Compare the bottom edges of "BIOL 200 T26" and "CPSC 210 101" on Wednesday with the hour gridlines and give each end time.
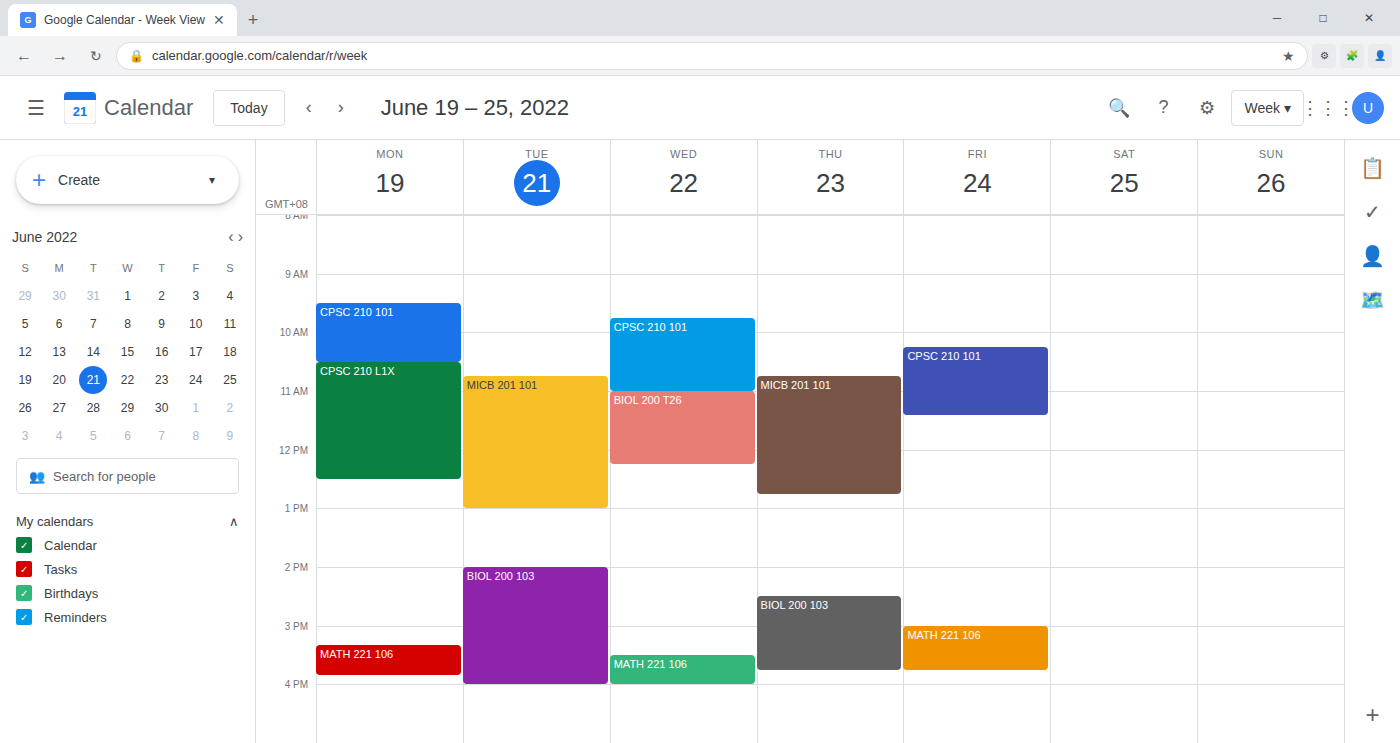
"BIOL 200 T26": 12:15, neither: a quarter of the way from the 12:00 line to the 13:00 line. "CPSC 210 101": 11:00, exactly on the 11:00 line.